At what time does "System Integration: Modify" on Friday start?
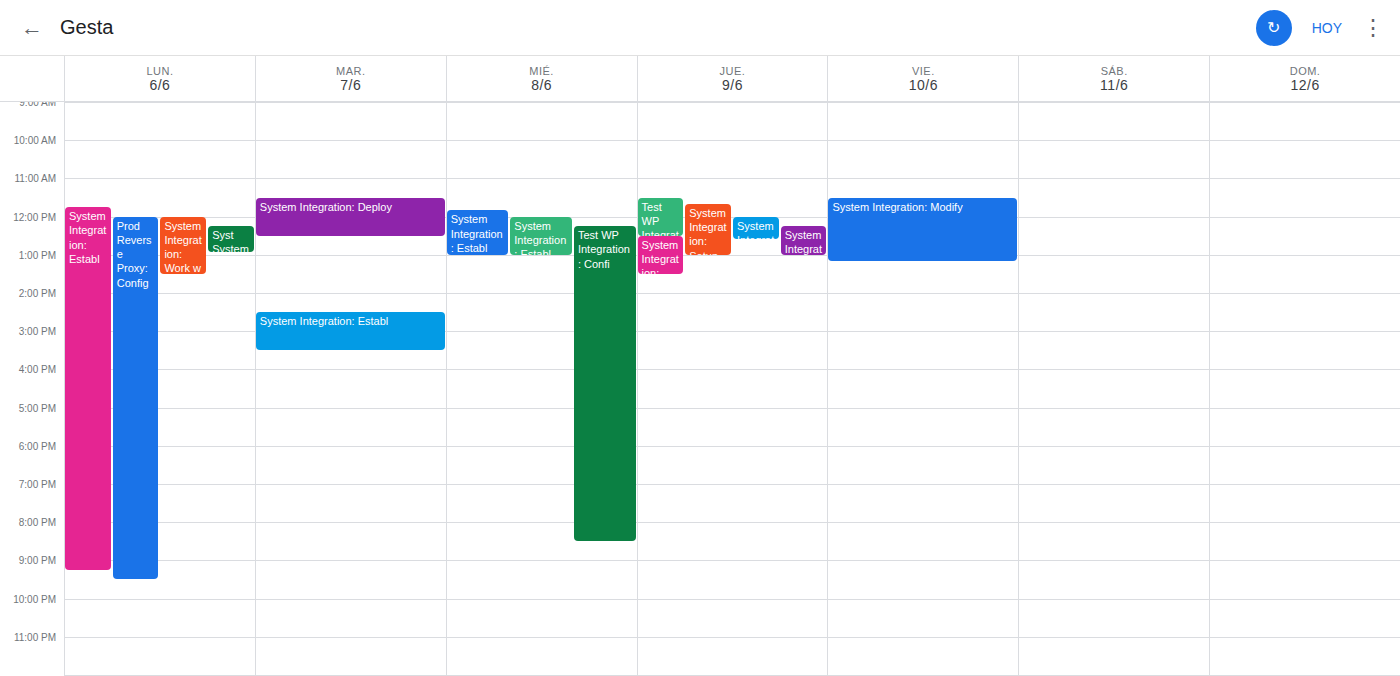
11:30 AM